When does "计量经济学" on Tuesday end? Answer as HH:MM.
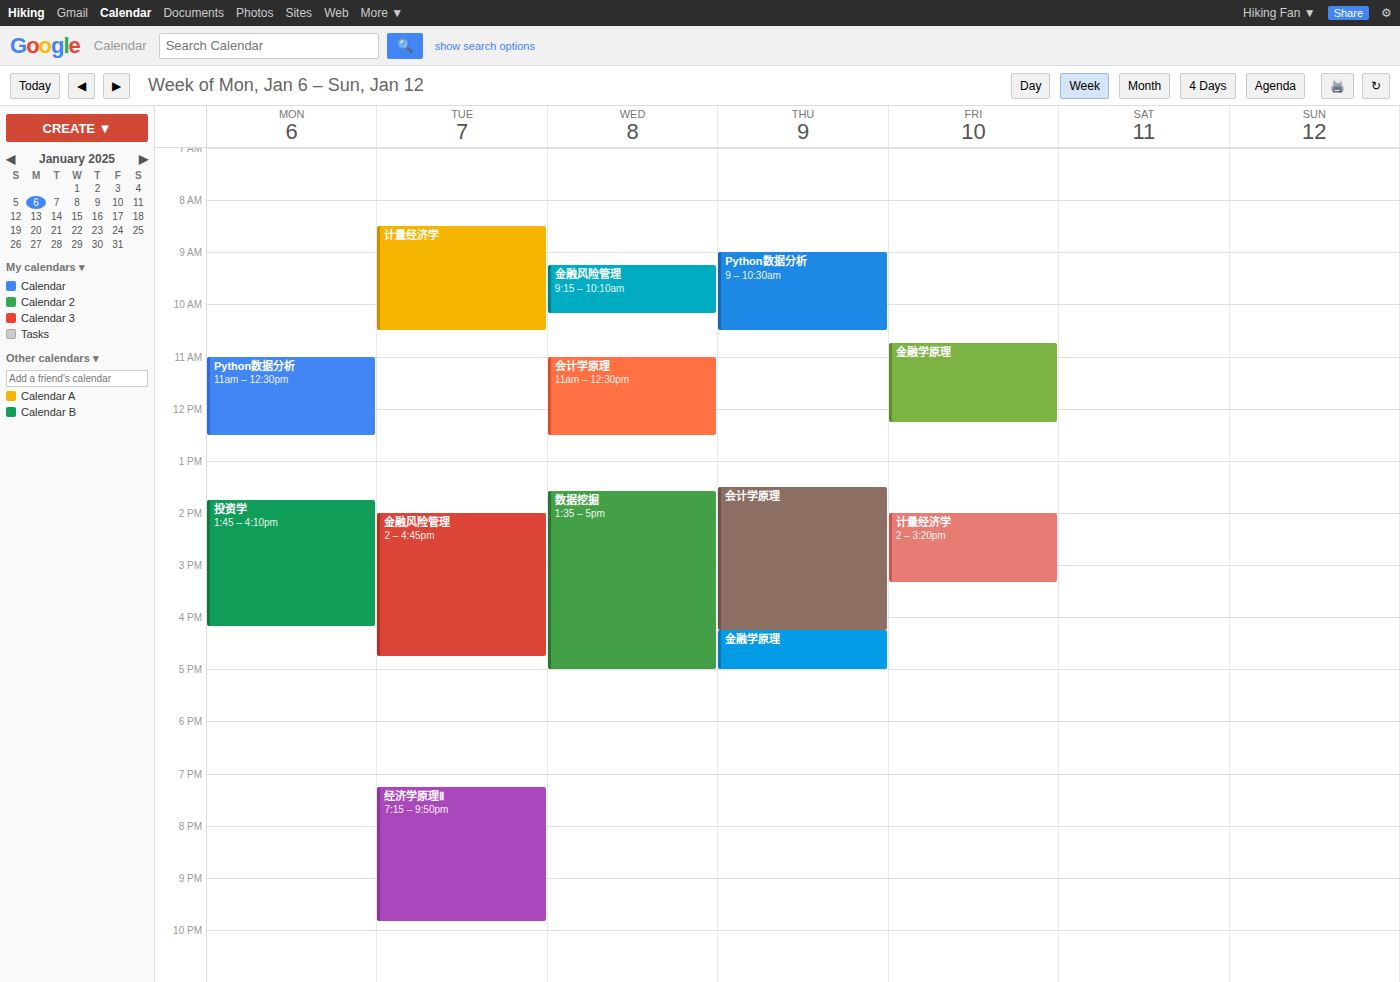
10:30